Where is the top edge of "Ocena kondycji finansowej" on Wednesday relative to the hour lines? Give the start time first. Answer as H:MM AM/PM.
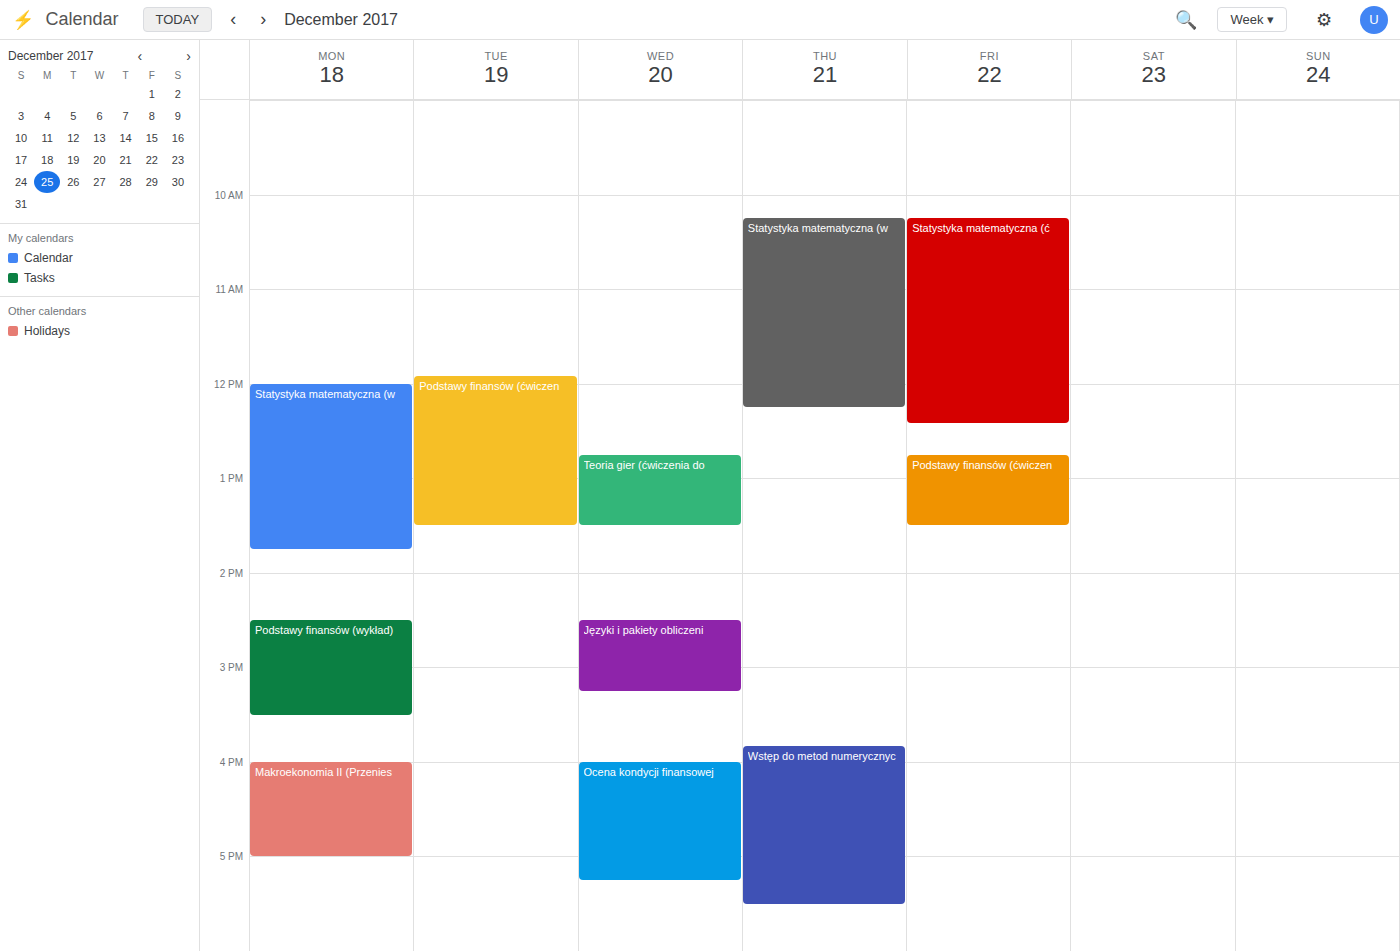
4:00 PM -- exactly on the 4 PM line.